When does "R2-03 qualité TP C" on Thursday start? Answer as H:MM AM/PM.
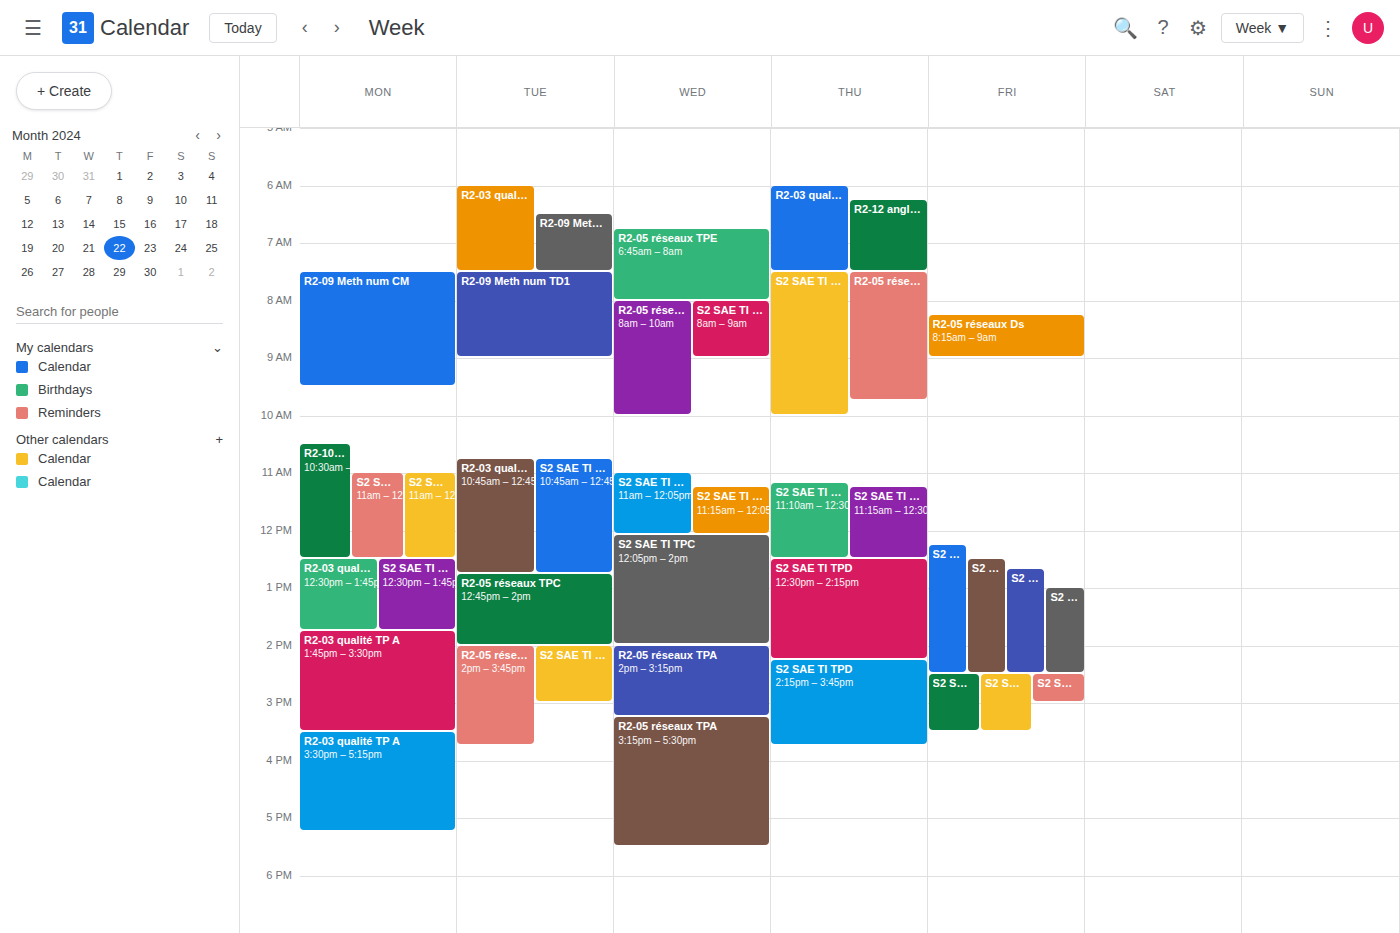
6:00 AM